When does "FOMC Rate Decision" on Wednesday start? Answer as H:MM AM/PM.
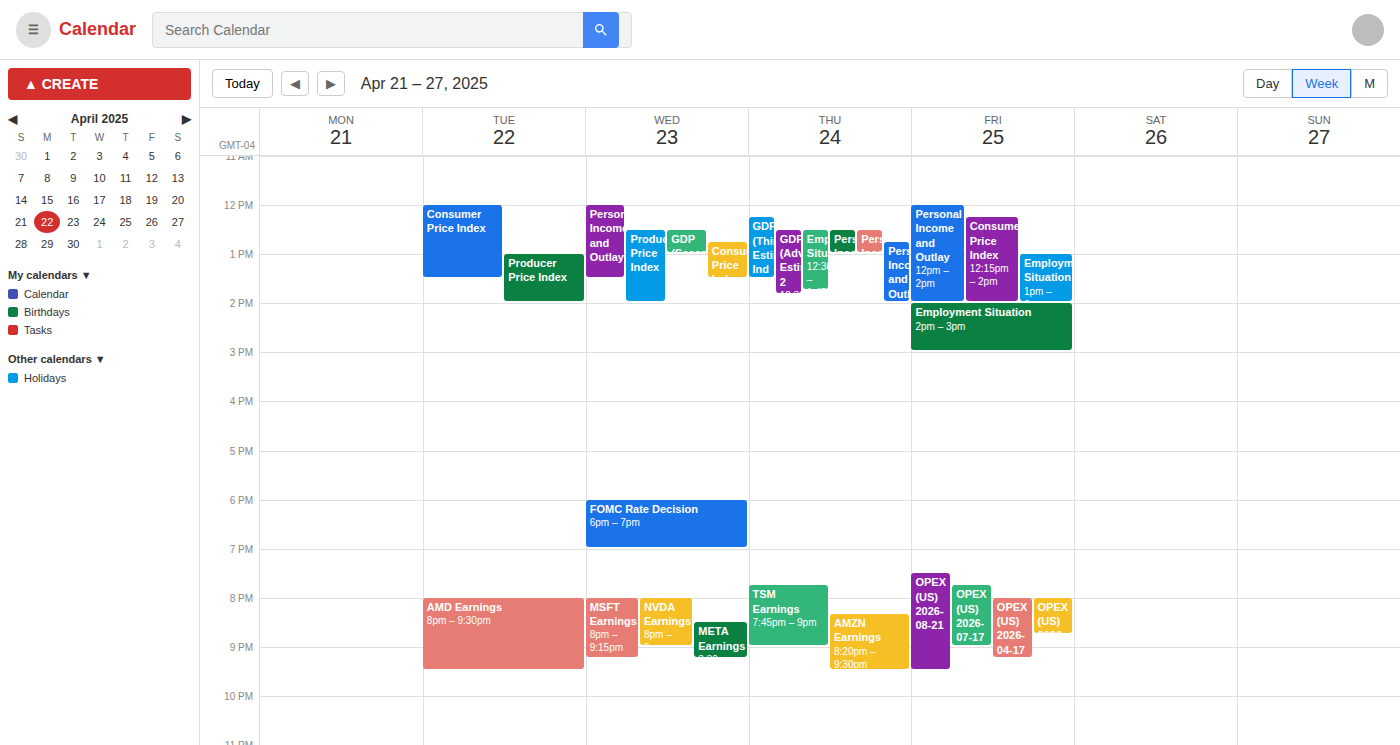
6:00 PM